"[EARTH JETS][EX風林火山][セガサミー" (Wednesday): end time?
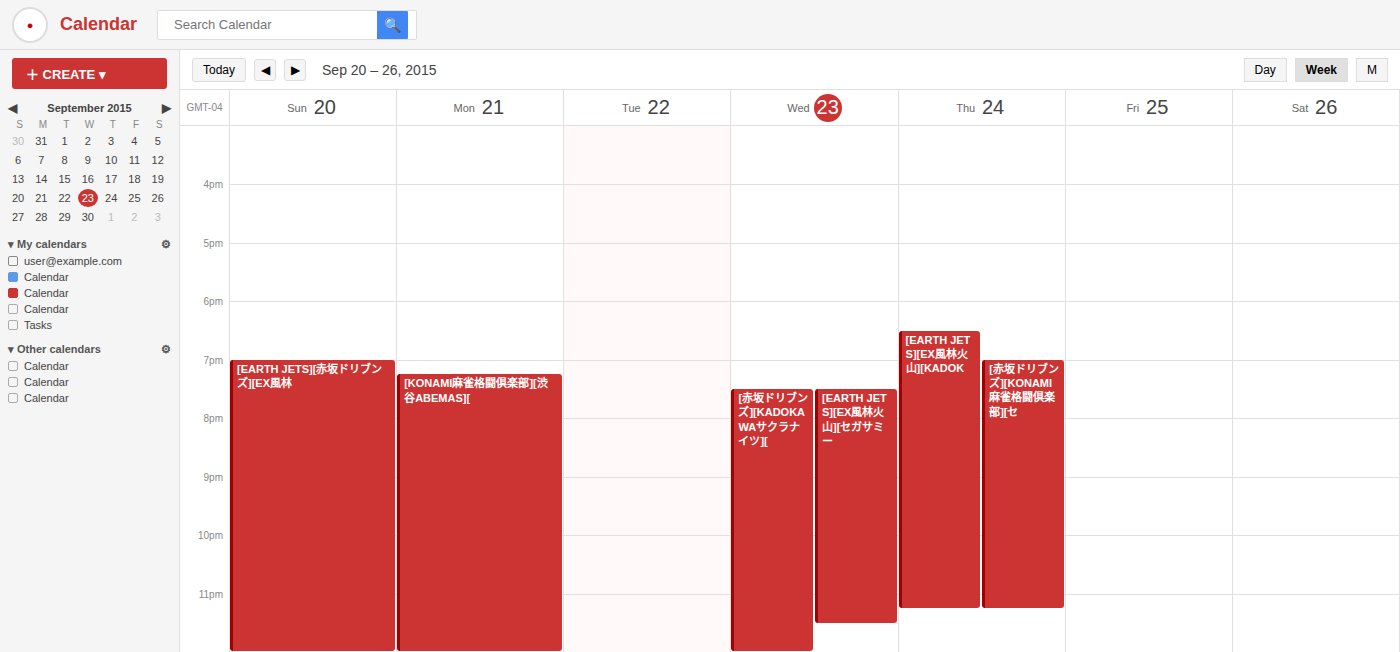
11:30 PM